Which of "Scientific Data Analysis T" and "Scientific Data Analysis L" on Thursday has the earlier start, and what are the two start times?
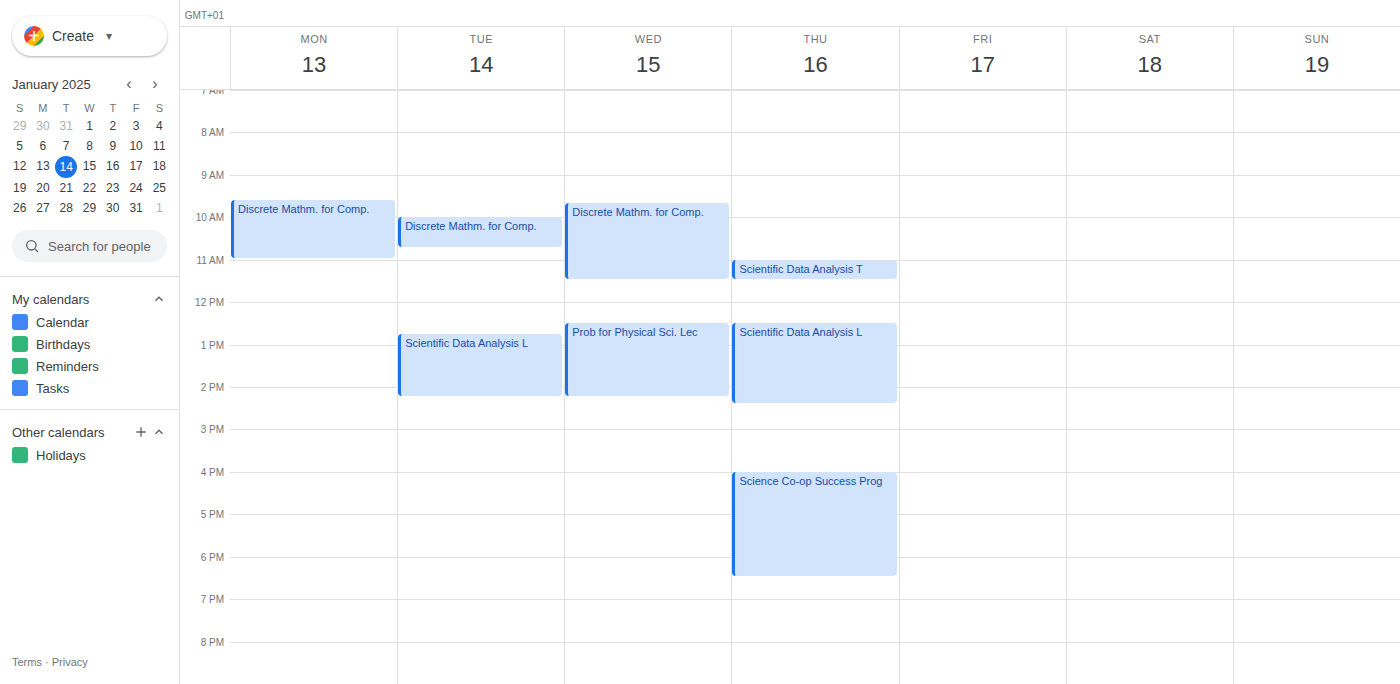
"Scientific Data Analysis T" 11:00 AM; "Scientific Data Analysis L" 12:30 PM.